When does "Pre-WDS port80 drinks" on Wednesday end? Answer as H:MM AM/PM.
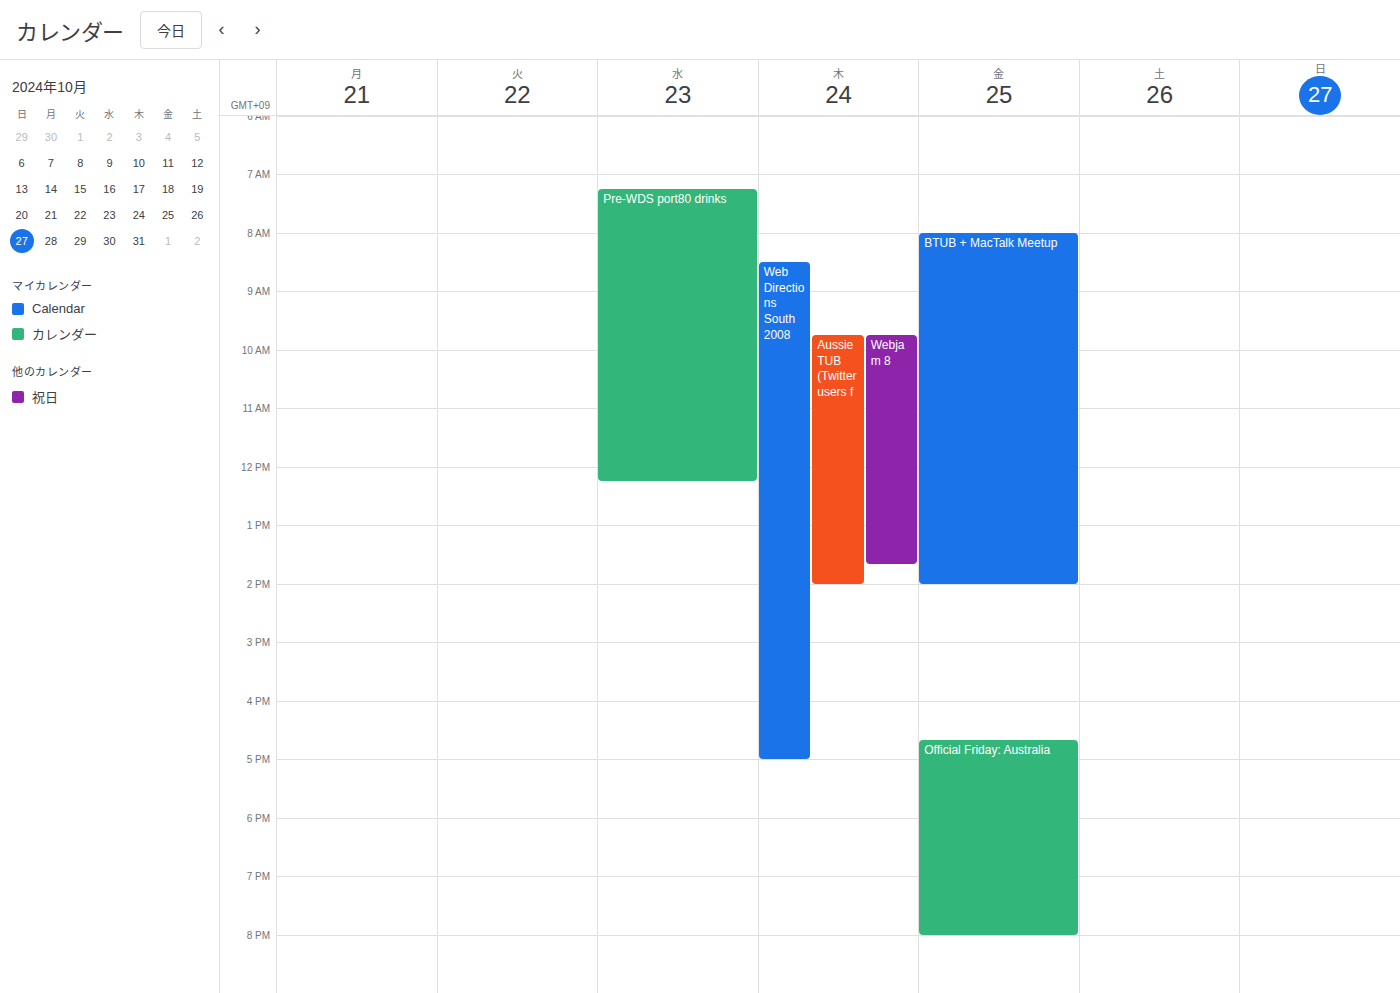
12:15 PM